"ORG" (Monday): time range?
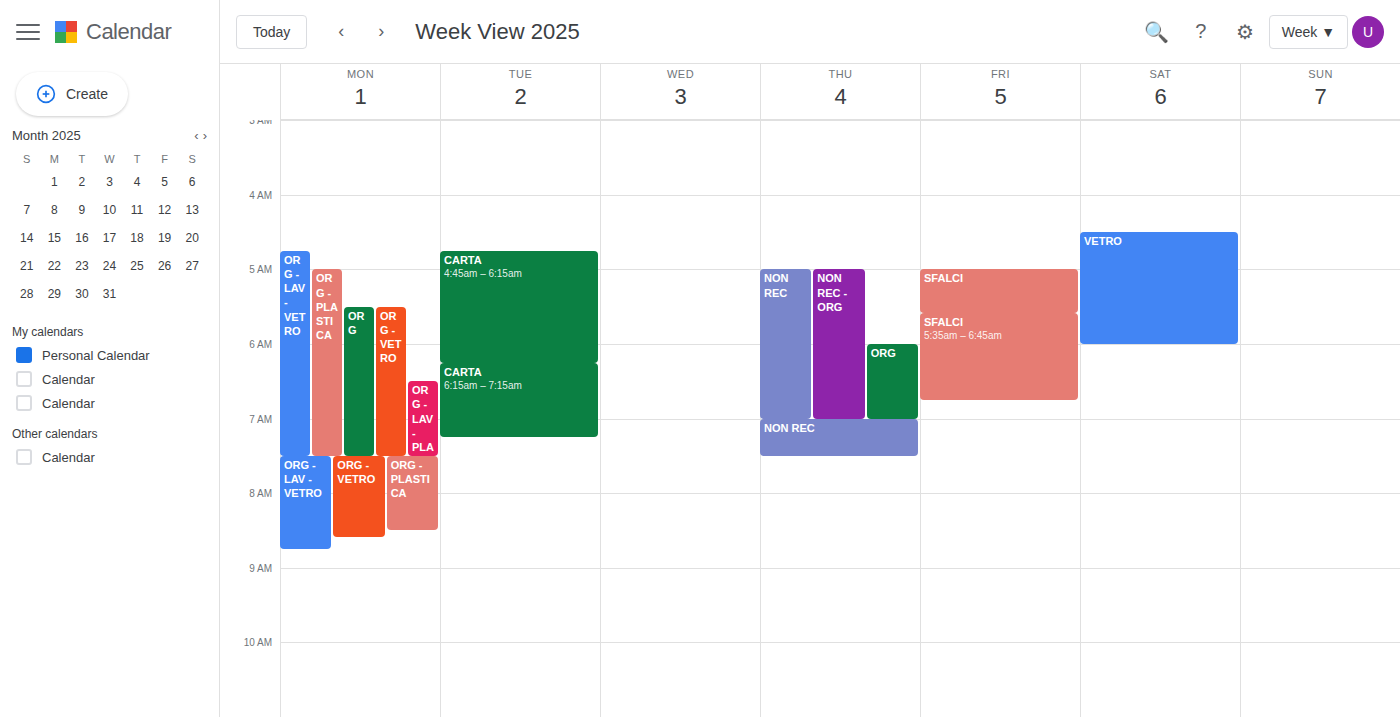
5:30 AM to 7:30 AM